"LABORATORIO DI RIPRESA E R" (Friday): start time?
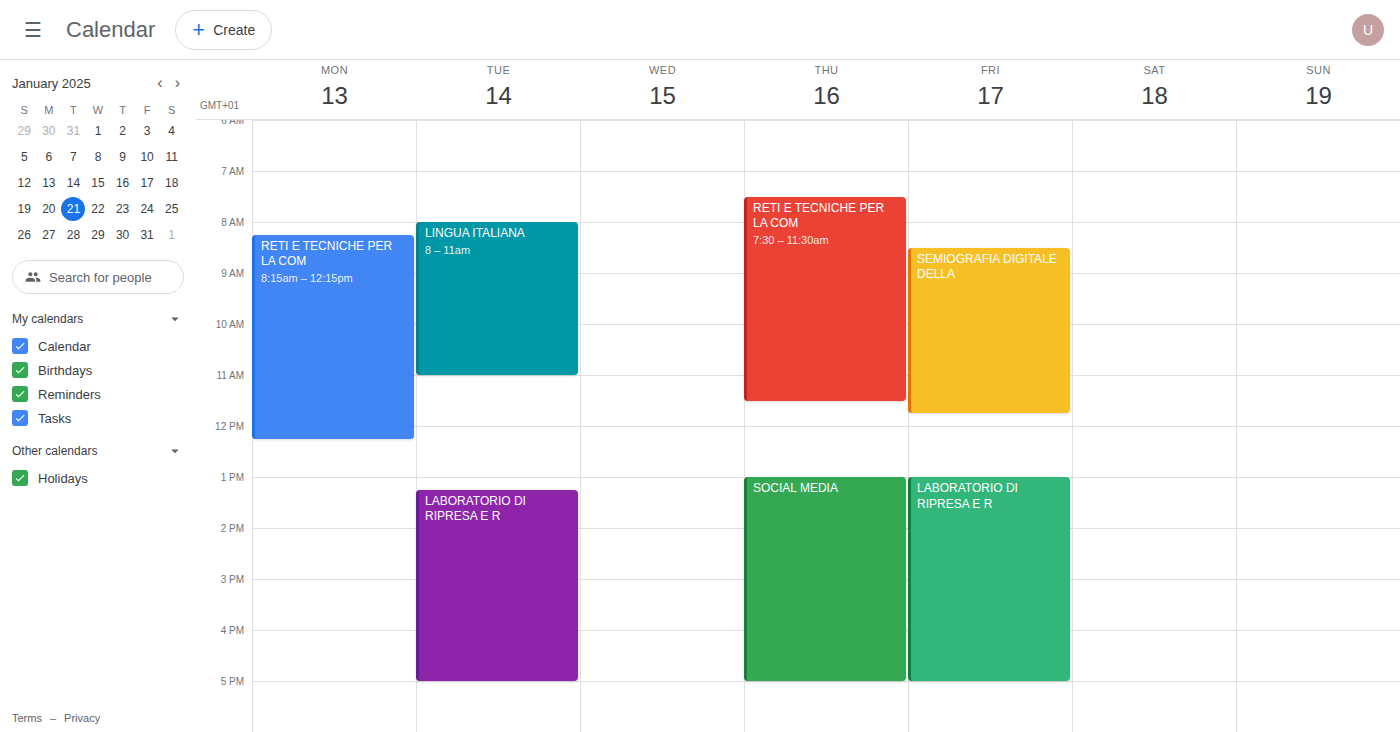
1:00 PM